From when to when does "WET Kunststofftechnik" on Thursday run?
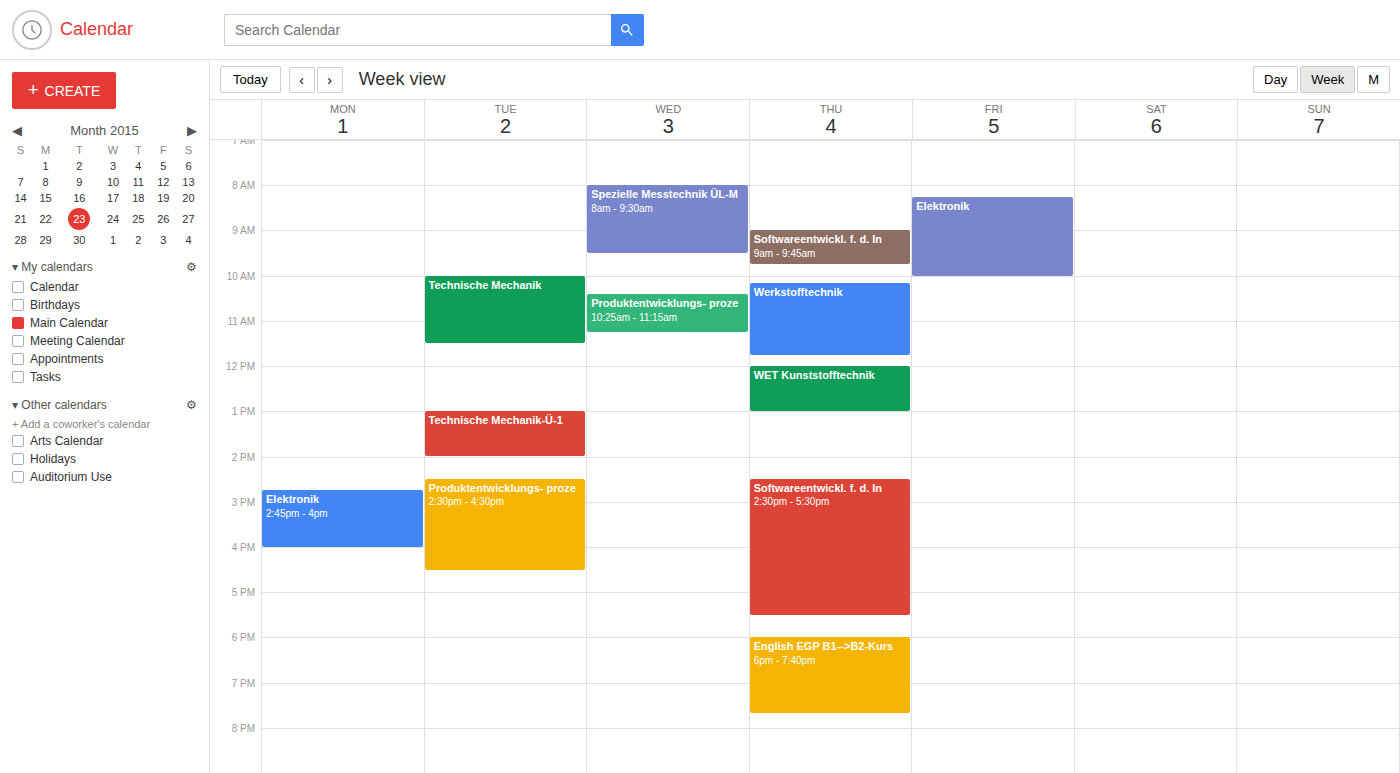
12:00 PM to 1:00 PM